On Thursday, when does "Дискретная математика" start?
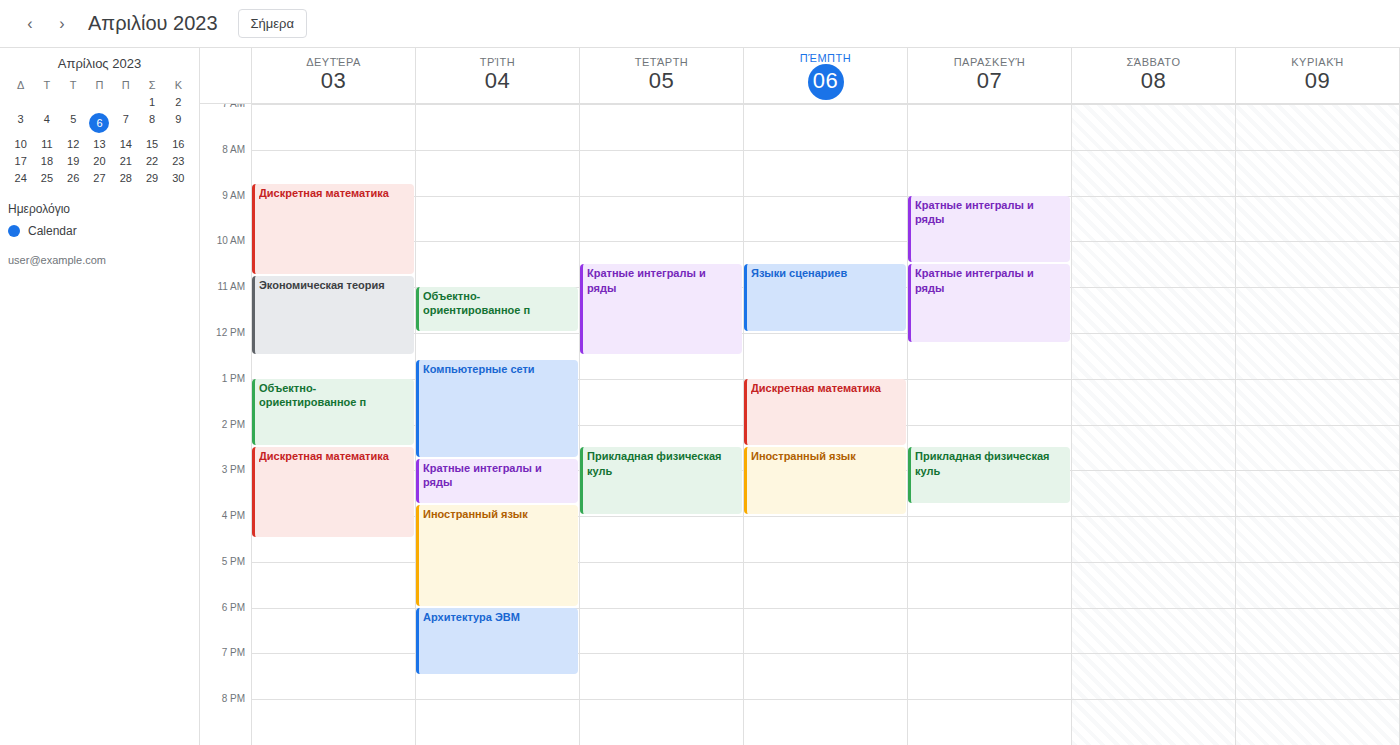
1:00 PM